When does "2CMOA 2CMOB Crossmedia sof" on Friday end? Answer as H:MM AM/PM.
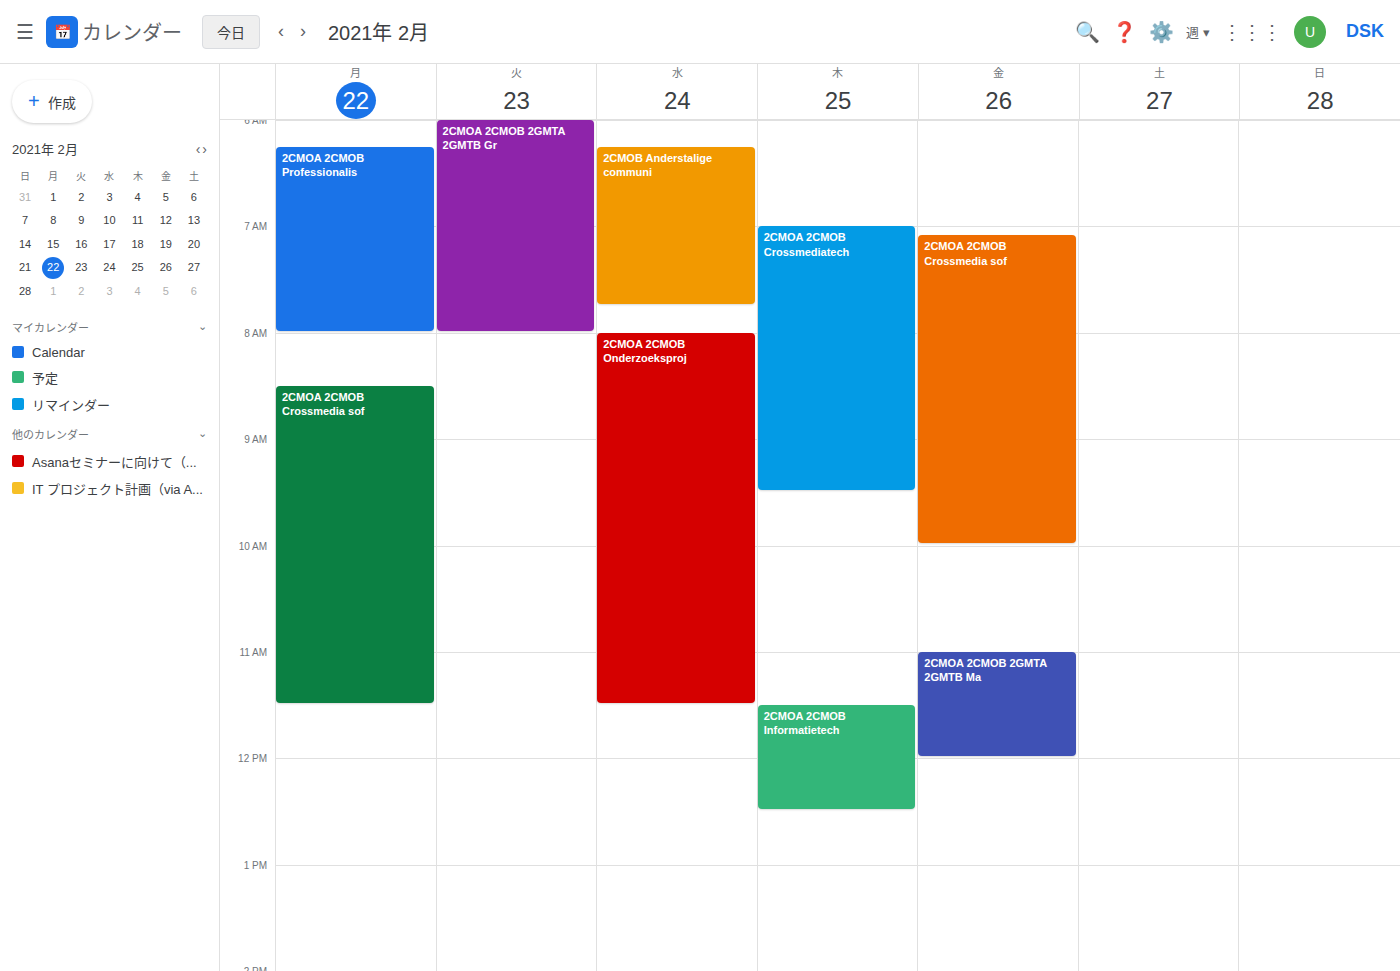
10:00 AM